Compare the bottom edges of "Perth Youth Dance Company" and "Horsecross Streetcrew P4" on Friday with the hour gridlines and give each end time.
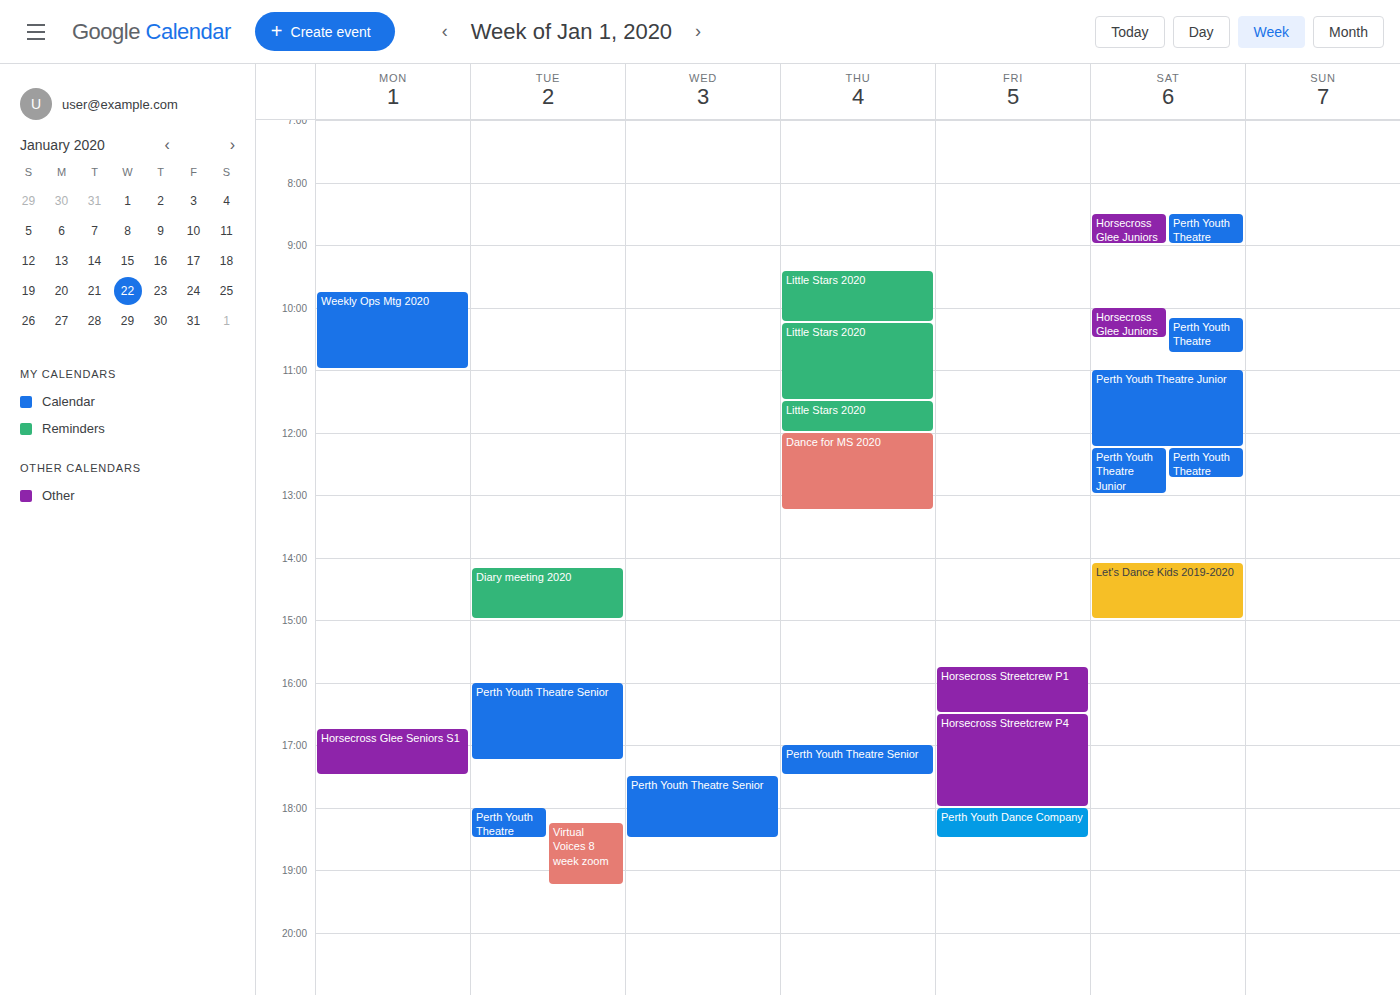
"Perth Youth Dance Company": 6:30 PM, halfway between the 6 PM and 7 PM lines. "Horsecross Streetcrew P4": 6:00 PM, exactly on the 6 PM line.